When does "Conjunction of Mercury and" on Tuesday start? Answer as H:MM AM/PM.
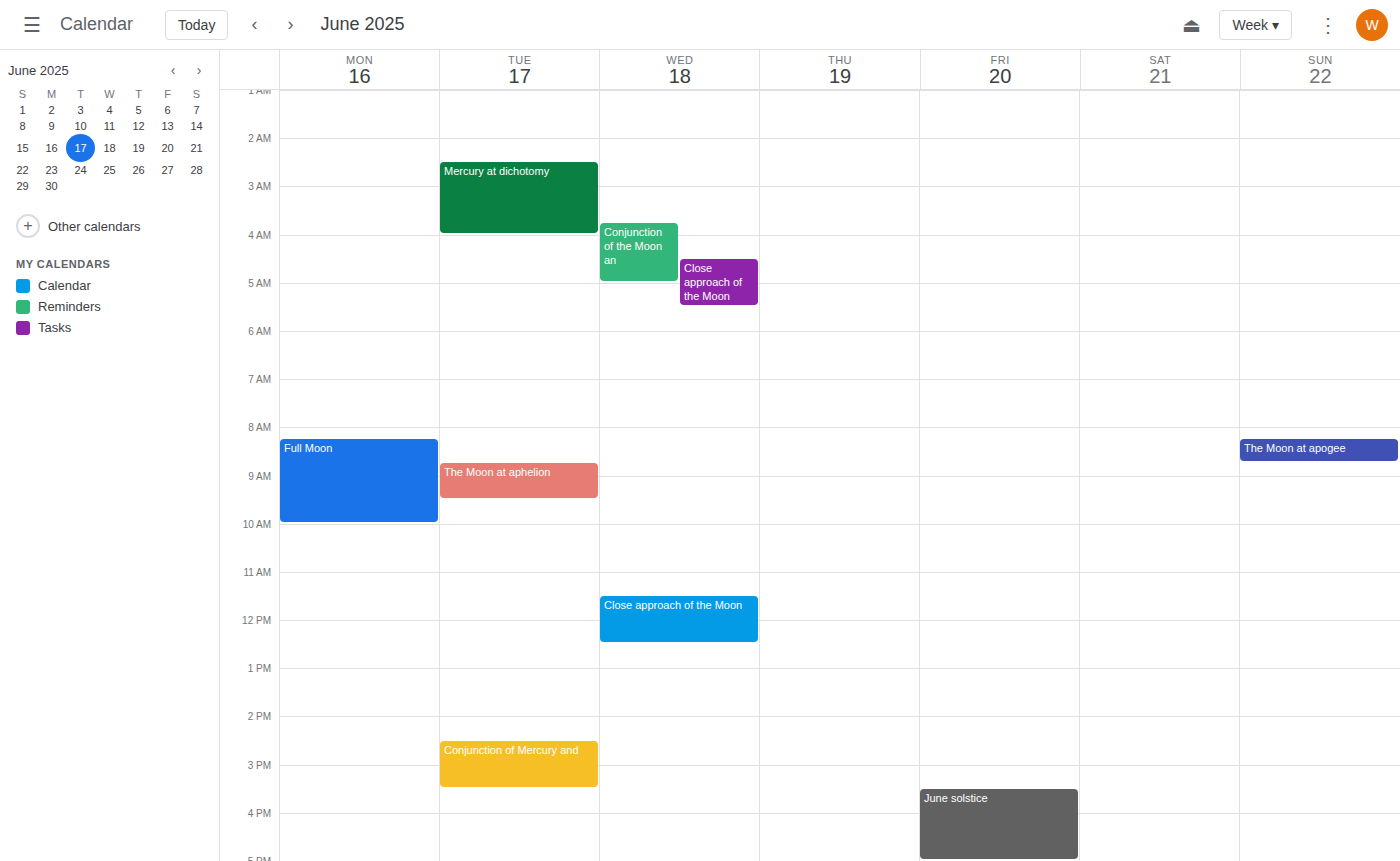
2:30 PM